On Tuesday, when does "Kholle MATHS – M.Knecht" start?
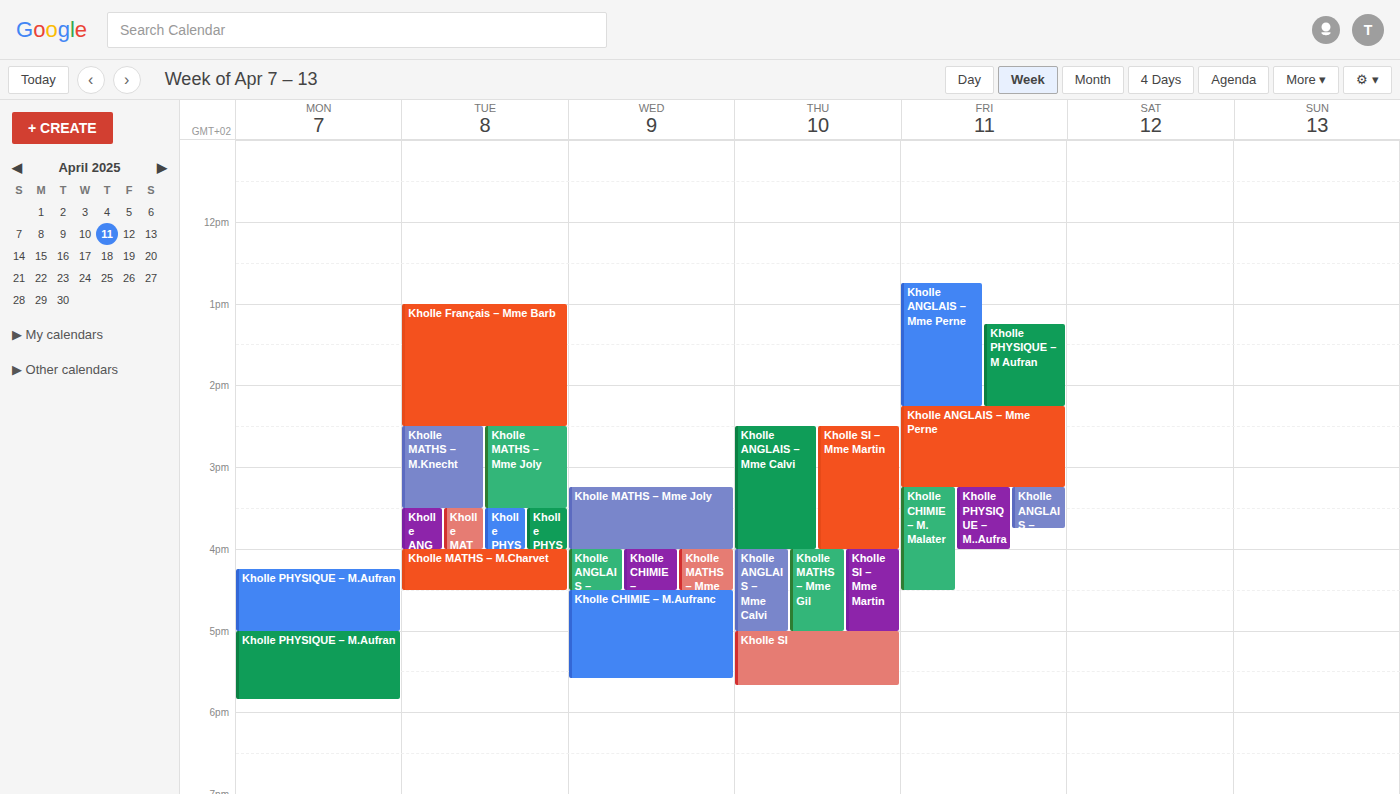
14:30